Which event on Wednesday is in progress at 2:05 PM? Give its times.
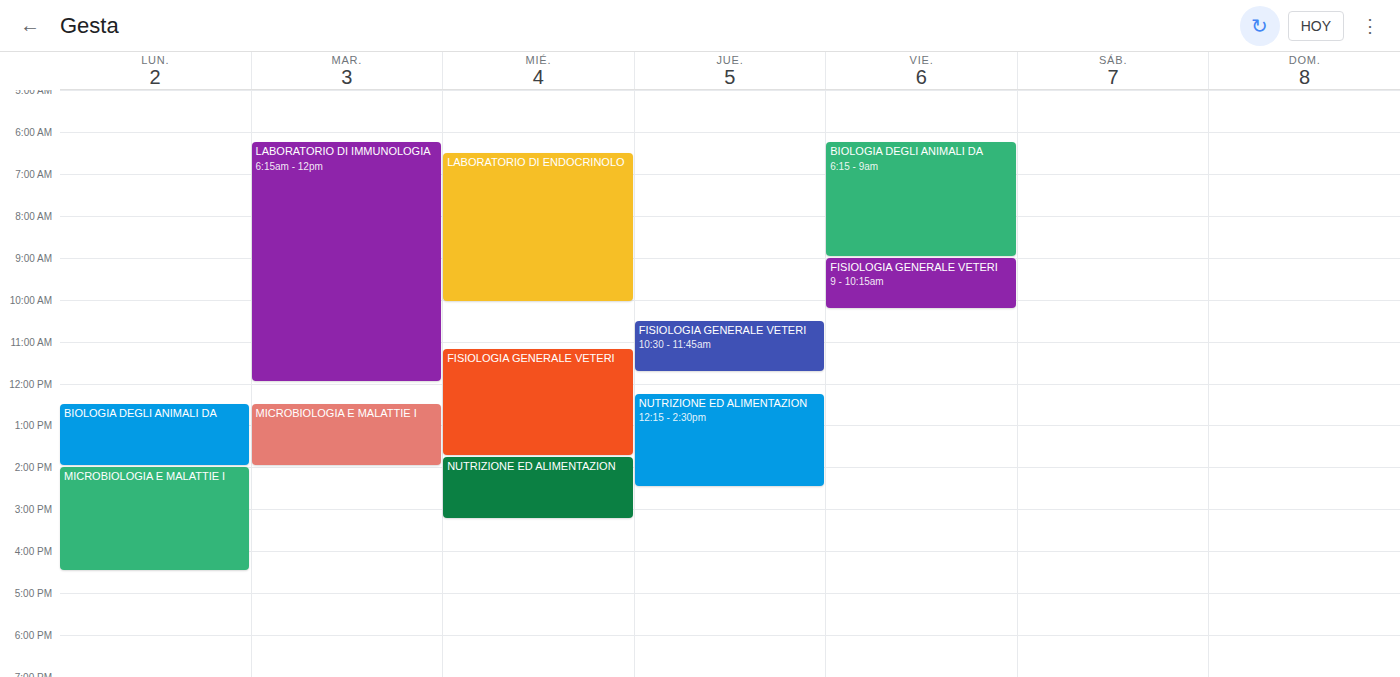
"NUTRIZIONE ED ALIMENTAZION", 1:45 PM to 3:15 PM